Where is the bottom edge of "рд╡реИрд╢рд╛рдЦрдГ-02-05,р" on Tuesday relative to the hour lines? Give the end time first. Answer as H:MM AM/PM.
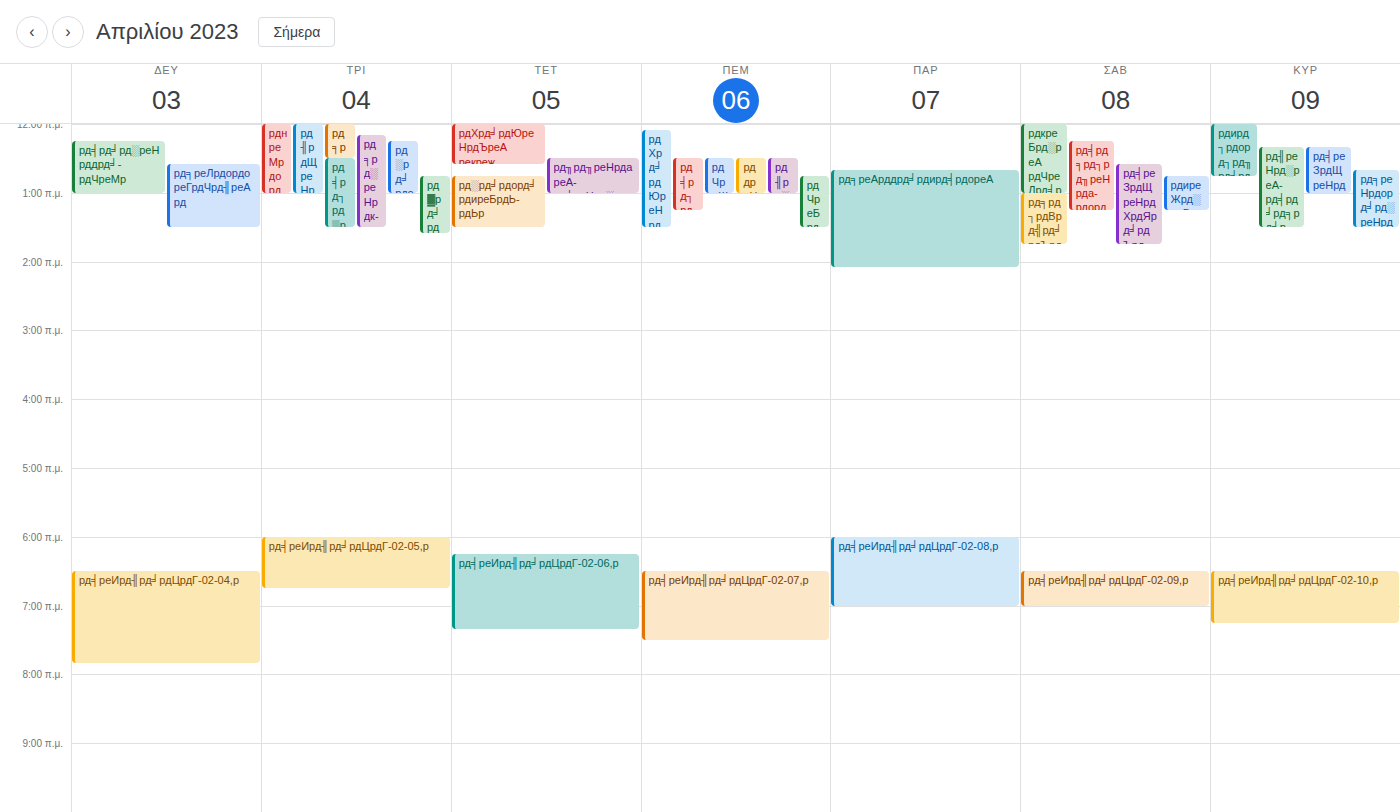
6:45 AM -- neither: three quarters of the way from the 6 AM line to the 7 AM line.